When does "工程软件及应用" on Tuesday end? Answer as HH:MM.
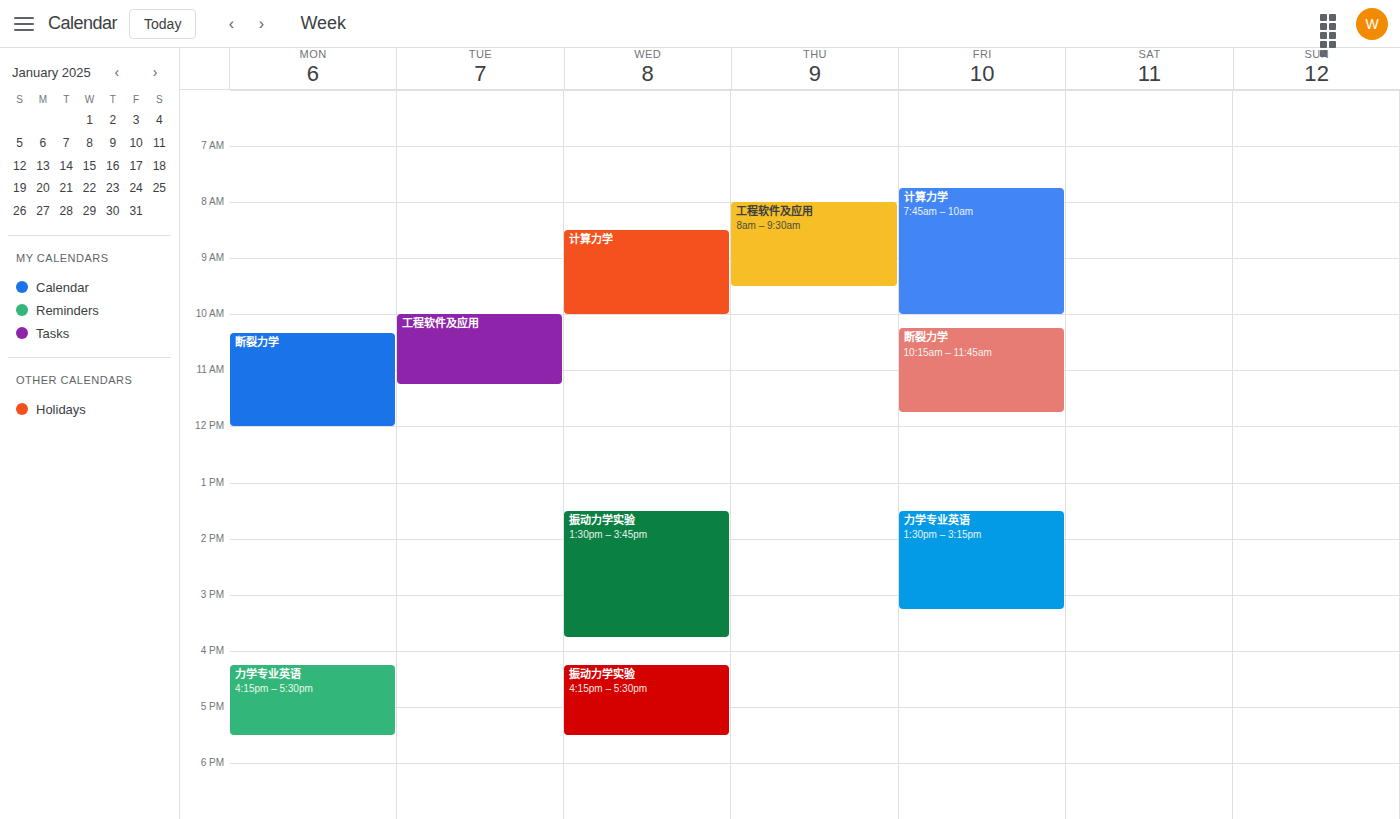
11:15